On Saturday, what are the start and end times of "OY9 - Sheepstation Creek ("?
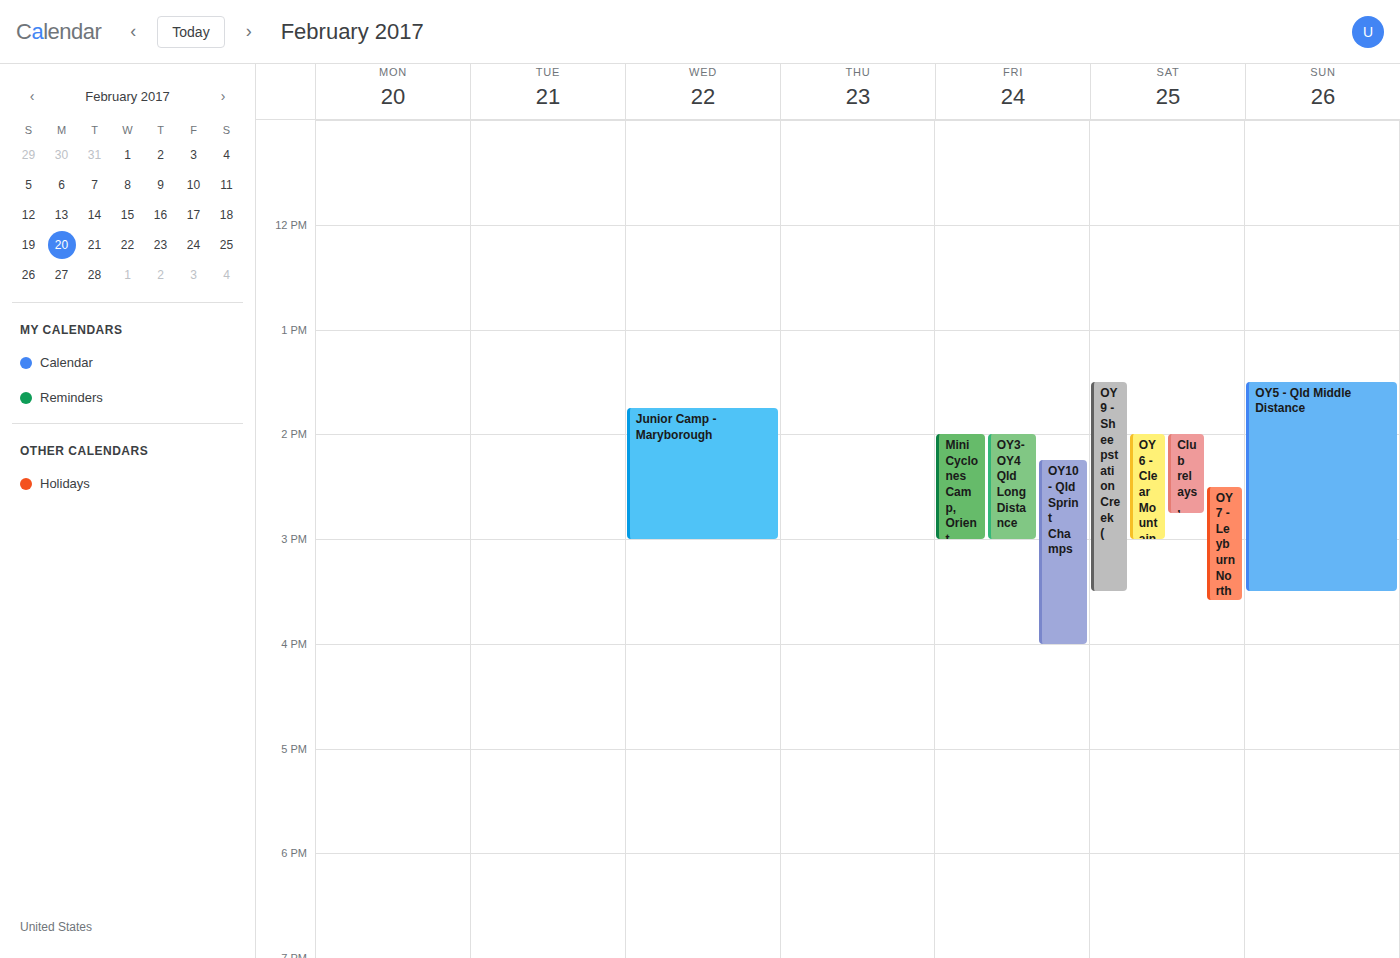
1:30 PM to 3:30 PM